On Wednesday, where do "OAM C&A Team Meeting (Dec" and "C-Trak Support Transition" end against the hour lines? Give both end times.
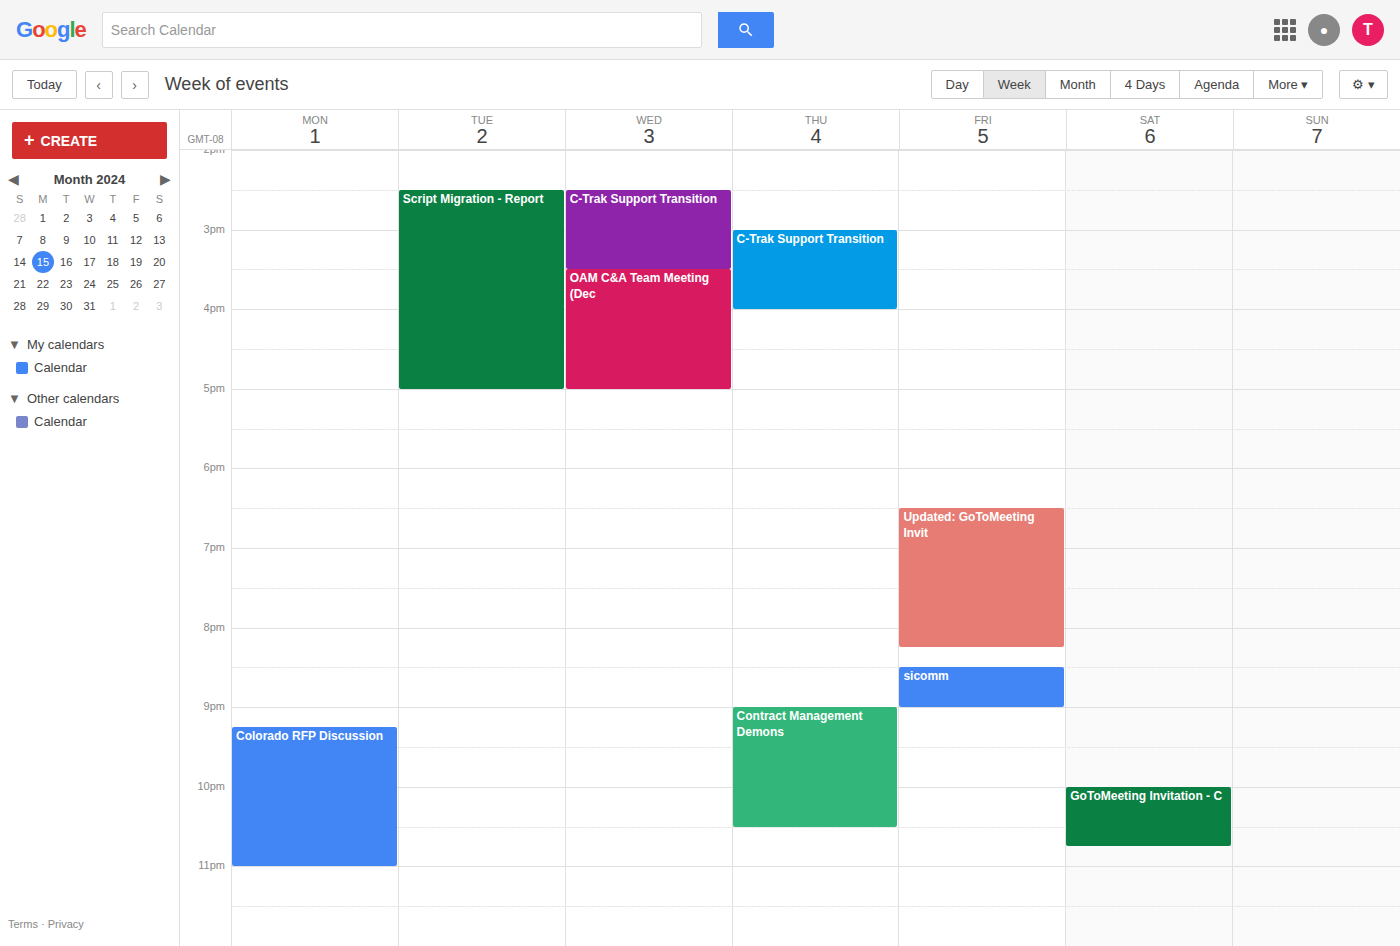
"OAM C&A Team Meeting (Dec": 5:00 PM, exactly on the 5 PM line. "C-Trak Support Transition": 3:30 PM, halfway between the 3 PM and 4 PM lines.